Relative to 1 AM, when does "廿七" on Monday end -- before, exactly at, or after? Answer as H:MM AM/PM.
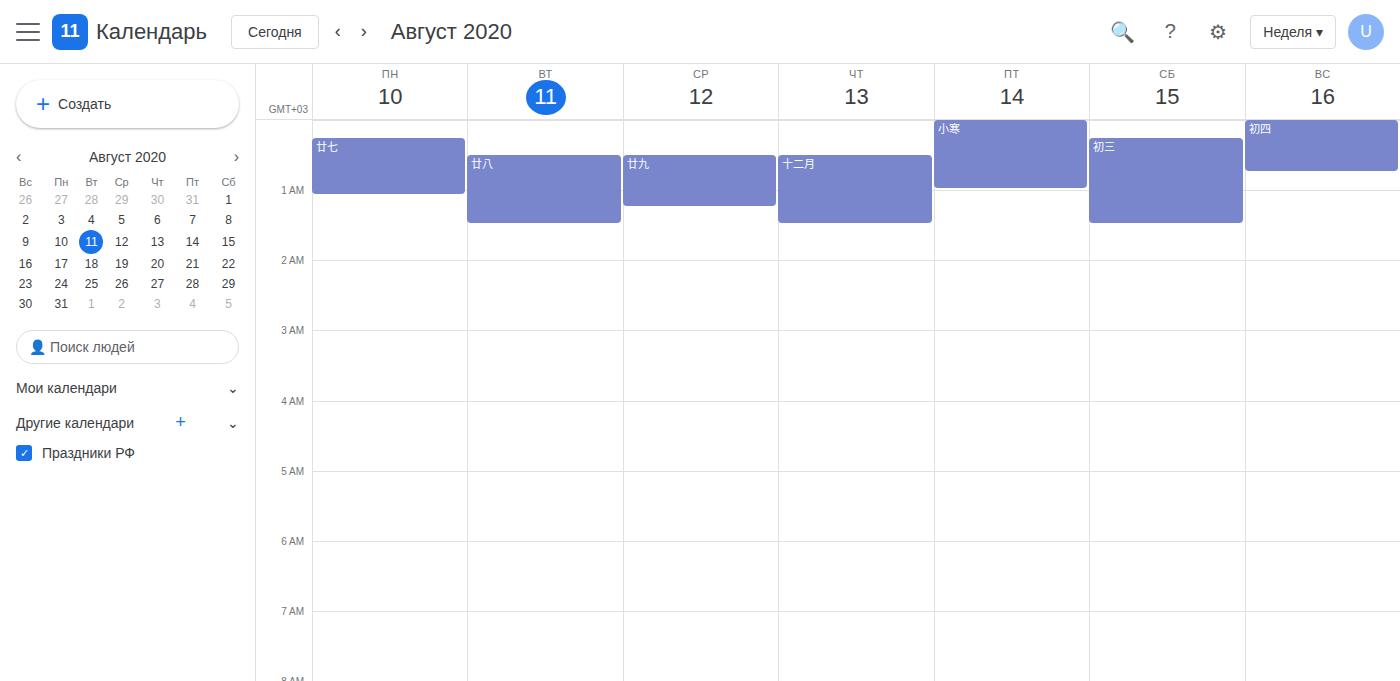
1:05 AM -- after 1 AM, 5 minutes below the 1 AM line.